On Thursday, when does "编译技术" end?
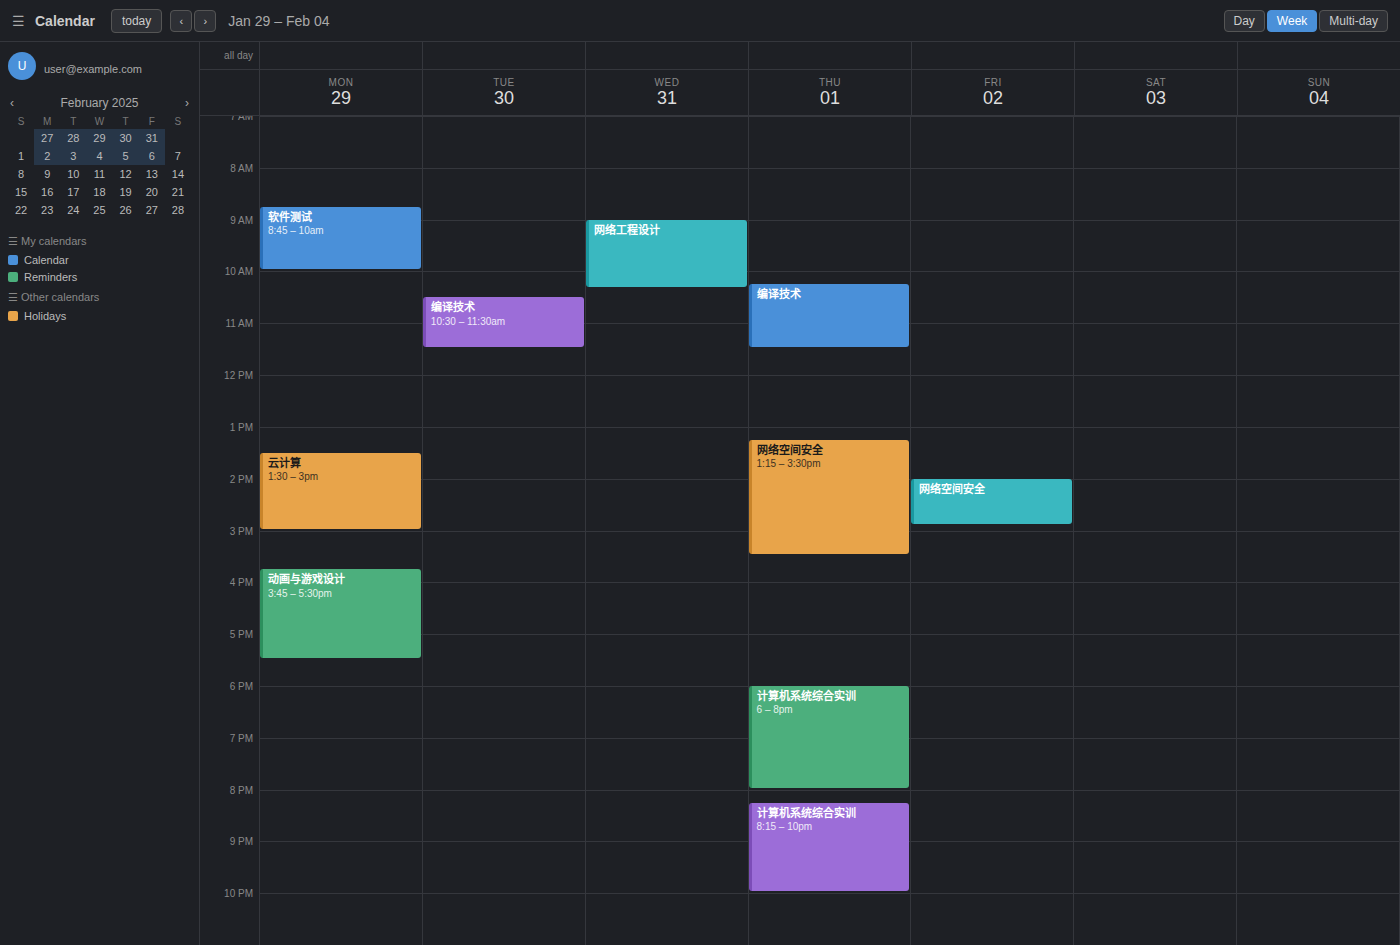
11:30